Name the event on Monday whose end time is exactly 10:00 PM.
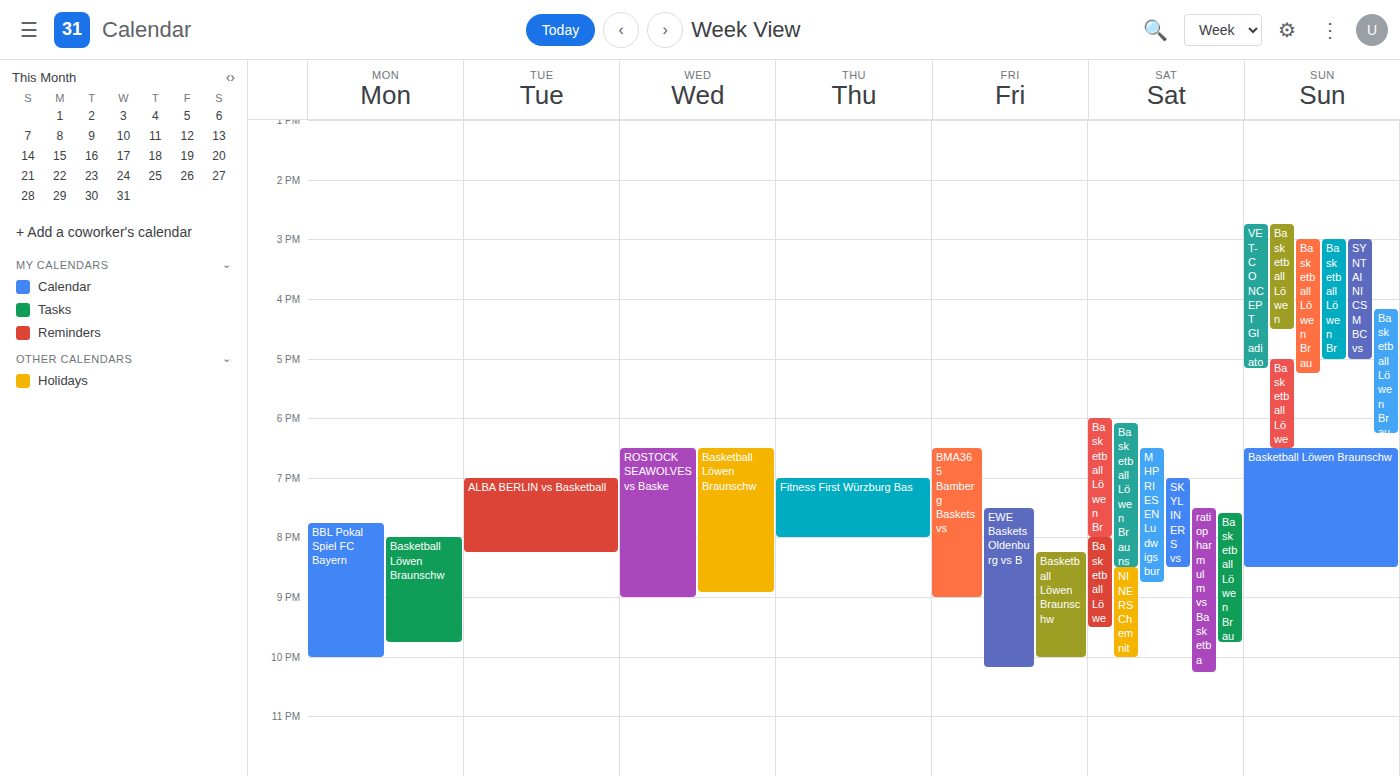
"BBL Pokal Spiel FC Bayern"